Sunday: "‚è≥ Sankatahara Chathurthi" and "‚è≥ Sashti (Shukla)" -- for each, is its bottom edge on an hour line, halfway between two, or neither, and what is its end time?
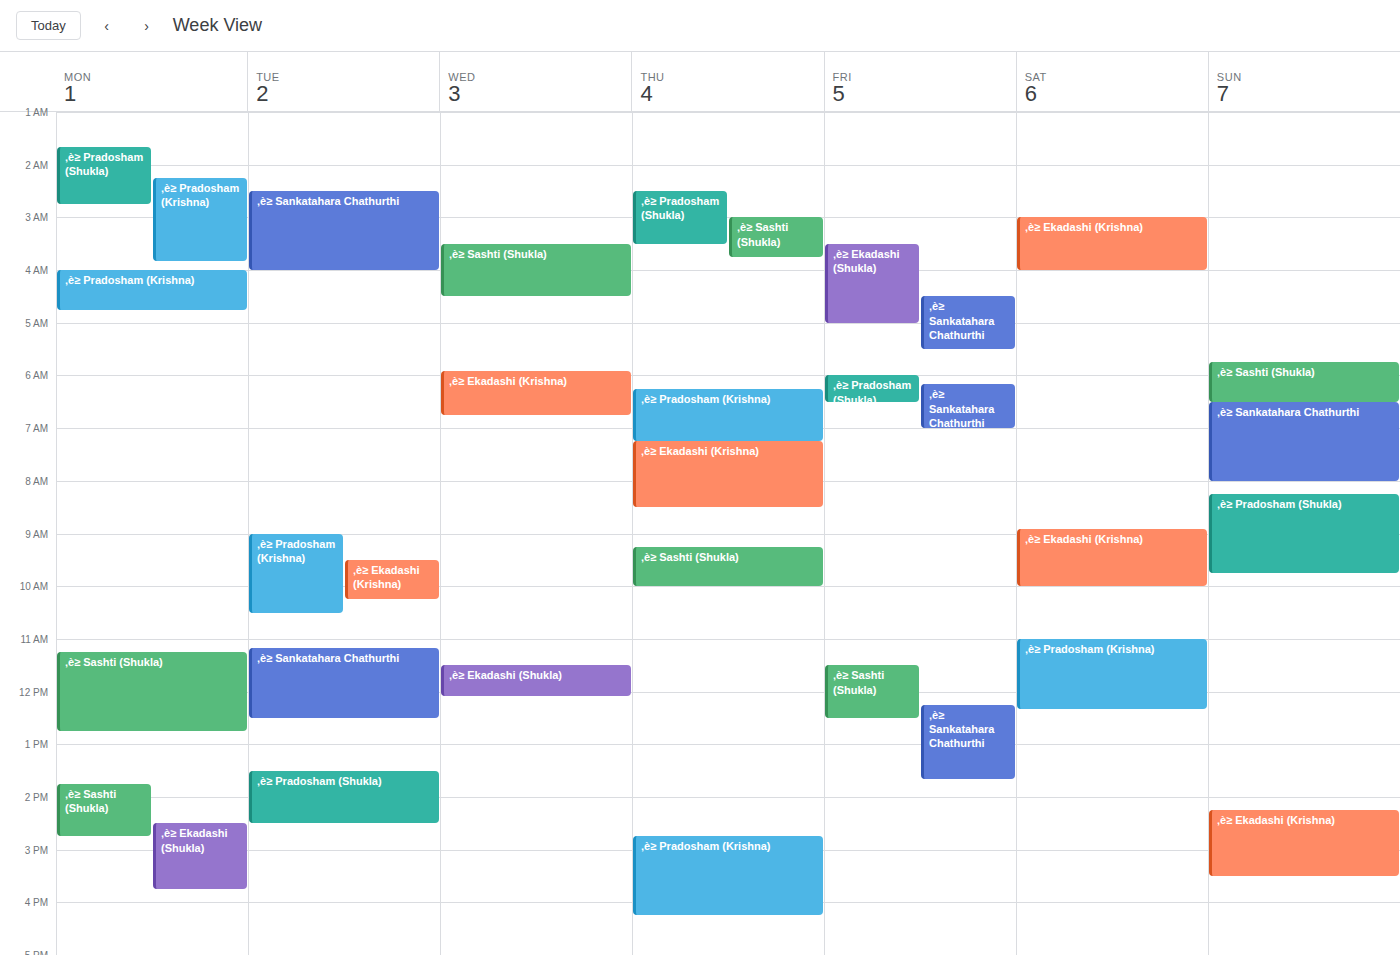
"‚è≥ Sankatahara Chathurthi": 8:00 AM, exactly on the 8 AM line. "‚è≥ Sashti (Shukla)": 6:30 AM, halfway between the 6 AM and 7 AM lines.